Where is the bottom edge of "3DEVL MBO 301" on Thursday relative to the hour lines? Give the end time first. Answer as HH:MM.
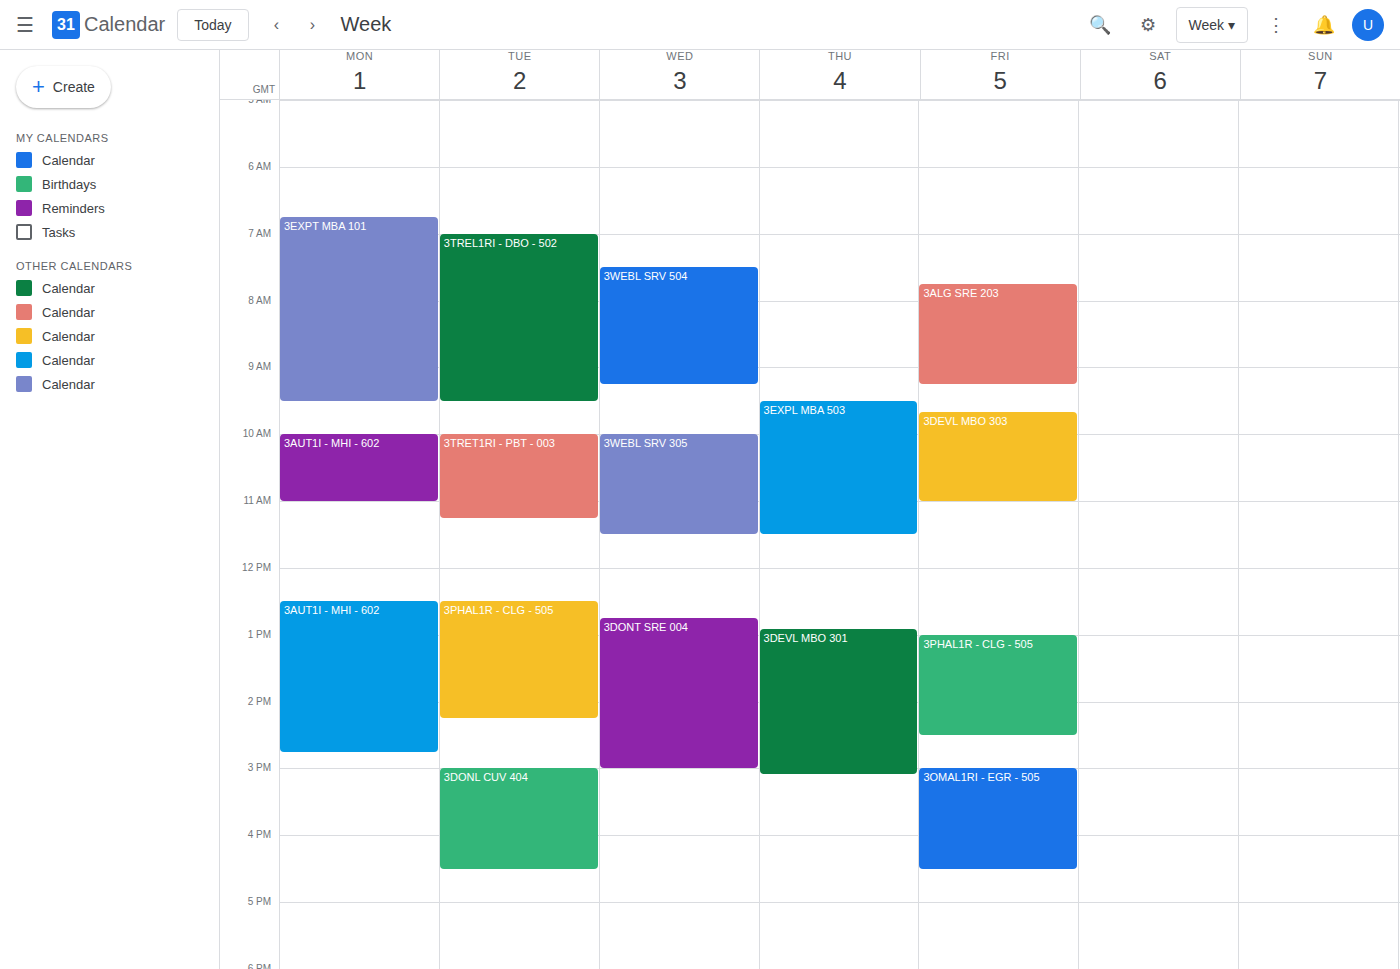
15:05 -- neither: 5 minutes below the 15:00 line and 55 minutes above the 16:00 line.